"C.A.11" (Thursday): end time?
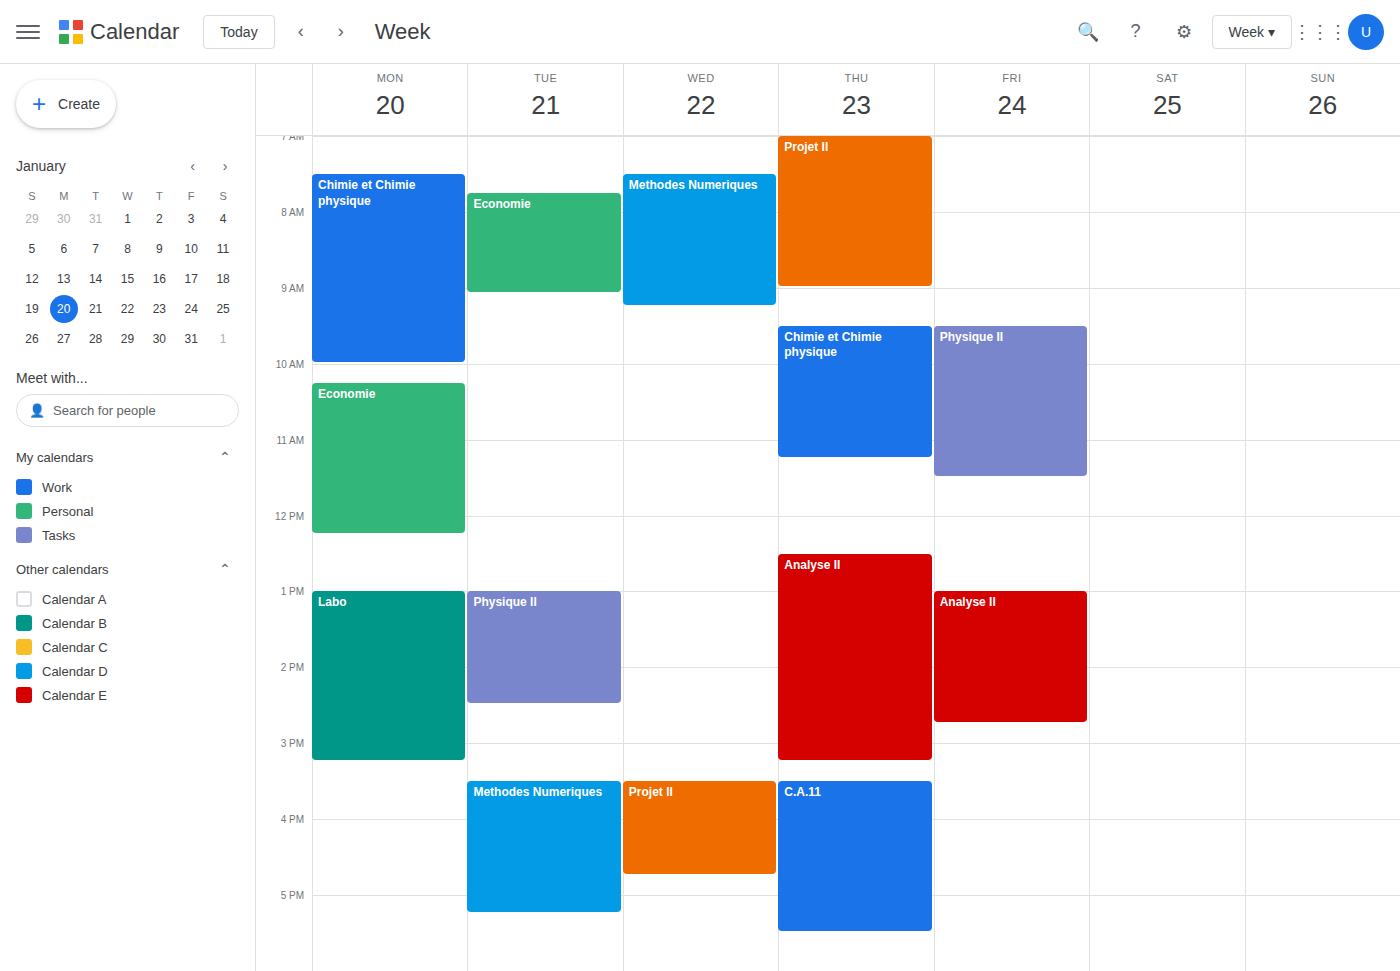
17:30